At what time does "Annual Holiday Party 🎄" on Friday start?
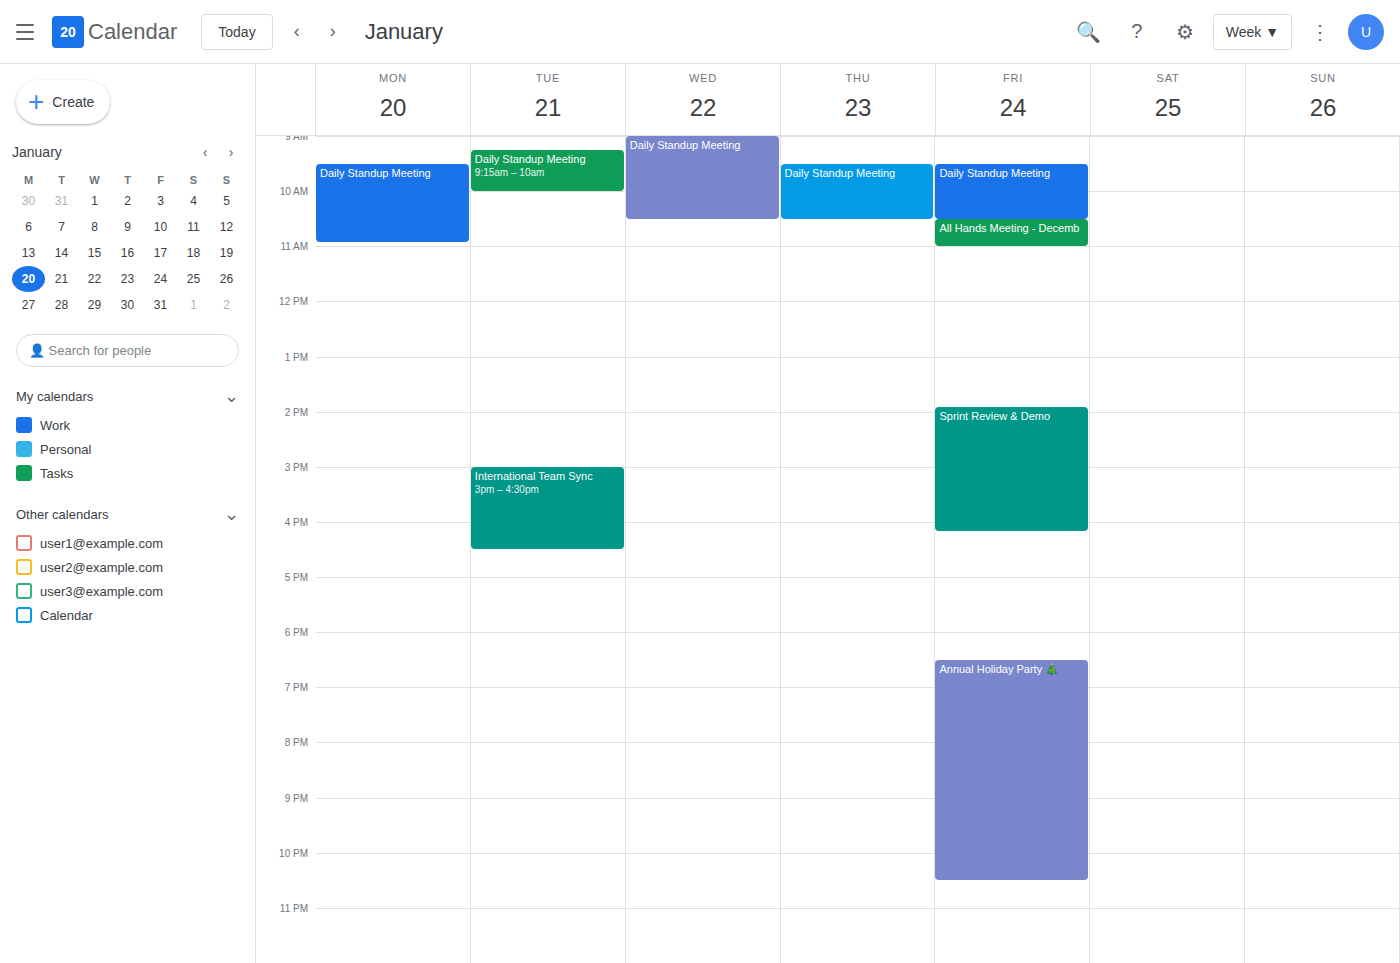
6:30 PM